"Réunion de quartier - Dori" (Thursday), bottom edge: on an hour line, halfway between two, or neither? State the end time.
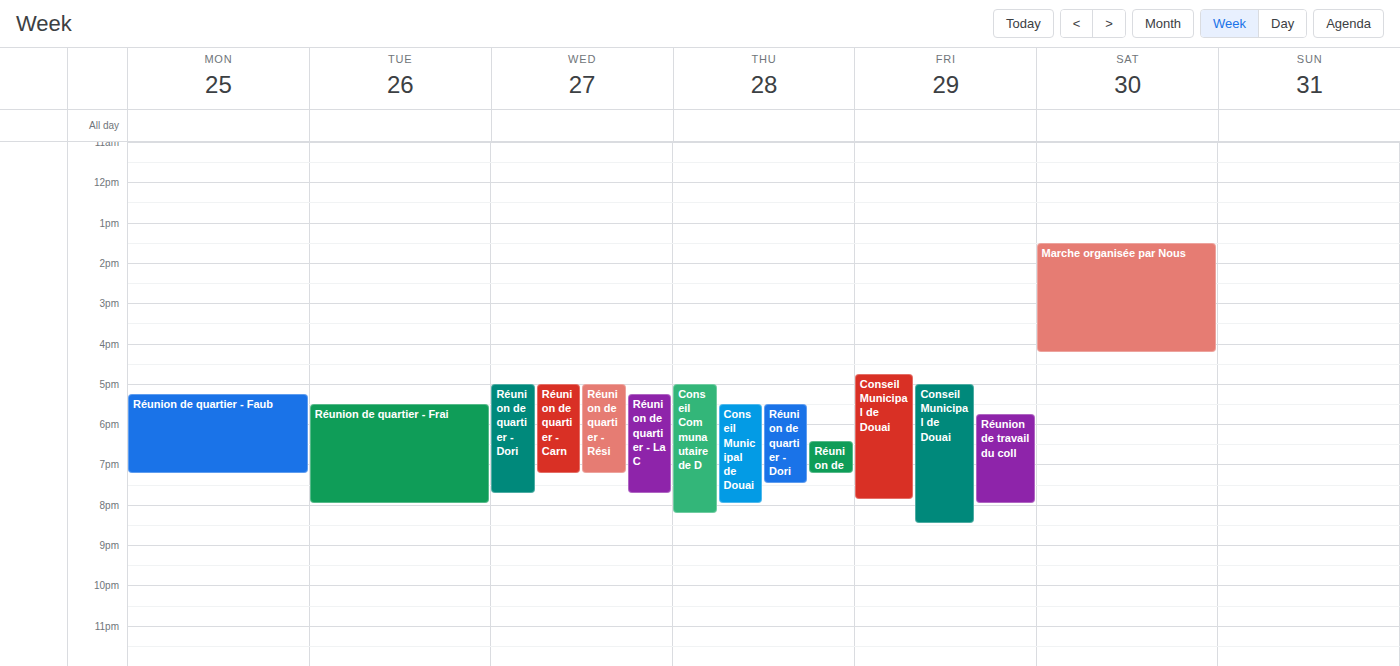
7:30 PM -- halfway between the 7 PM and 8 PM lines.